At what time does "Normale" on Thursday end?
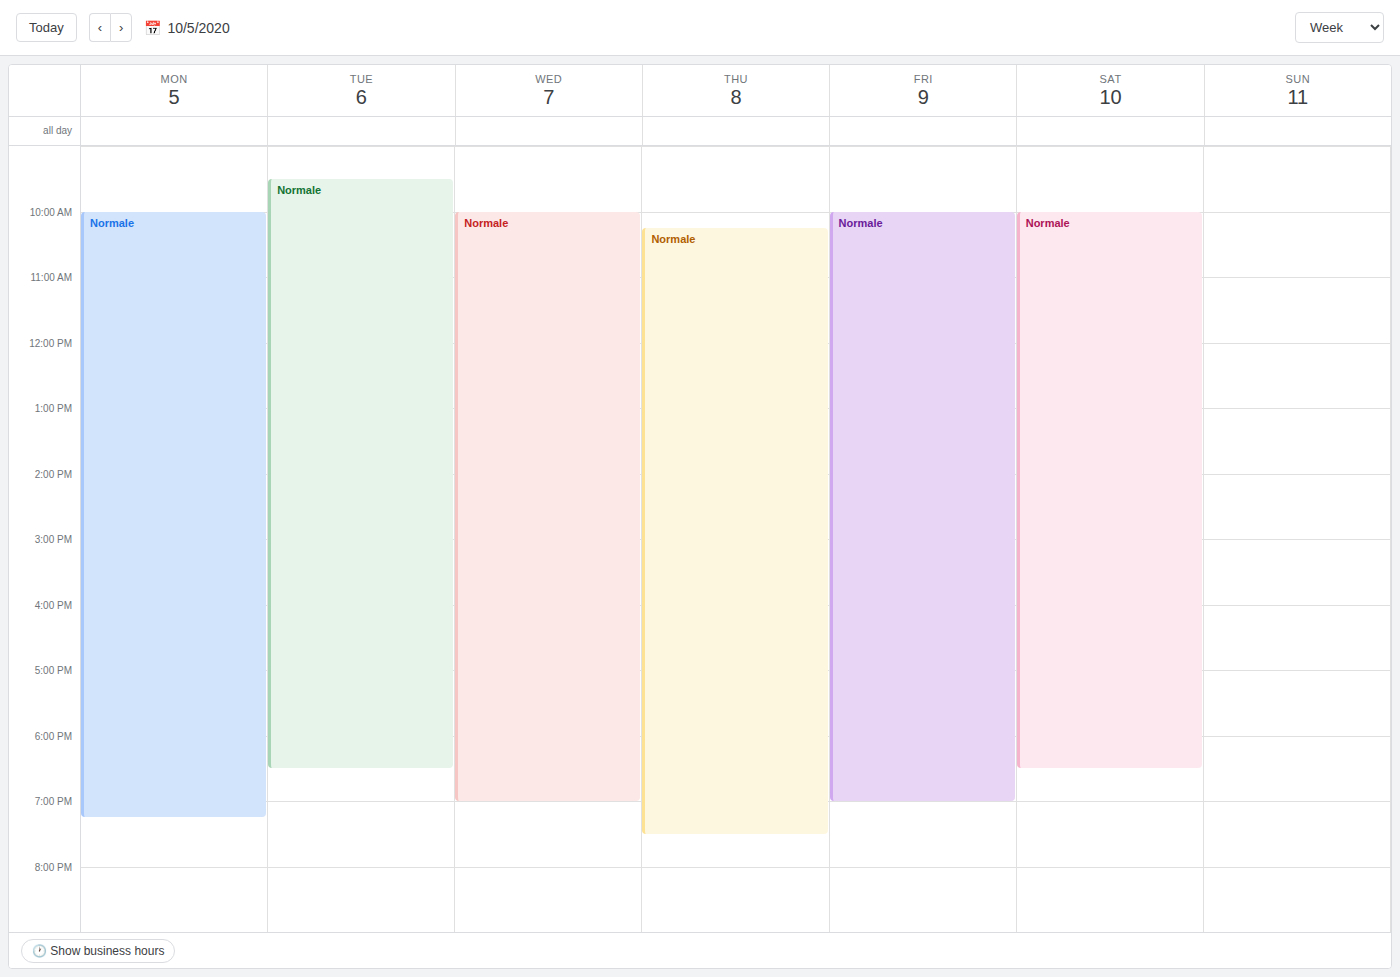
7:30 PM